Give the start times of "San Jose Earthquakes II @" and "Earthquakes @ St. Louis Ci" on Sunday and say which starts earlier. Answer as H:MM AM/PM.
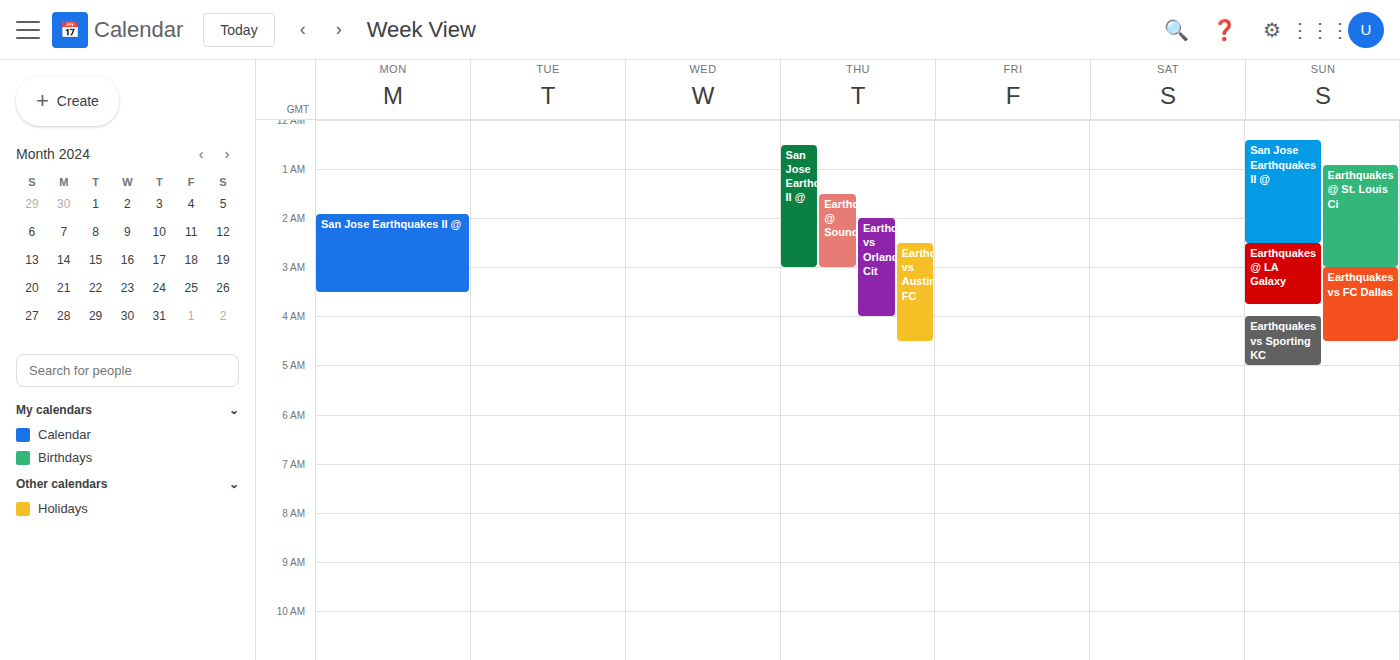
"San Jose Earthquakes II @" 12:25 AM; "Earthquakes @ St. Louis Ci" 12:55 AM.